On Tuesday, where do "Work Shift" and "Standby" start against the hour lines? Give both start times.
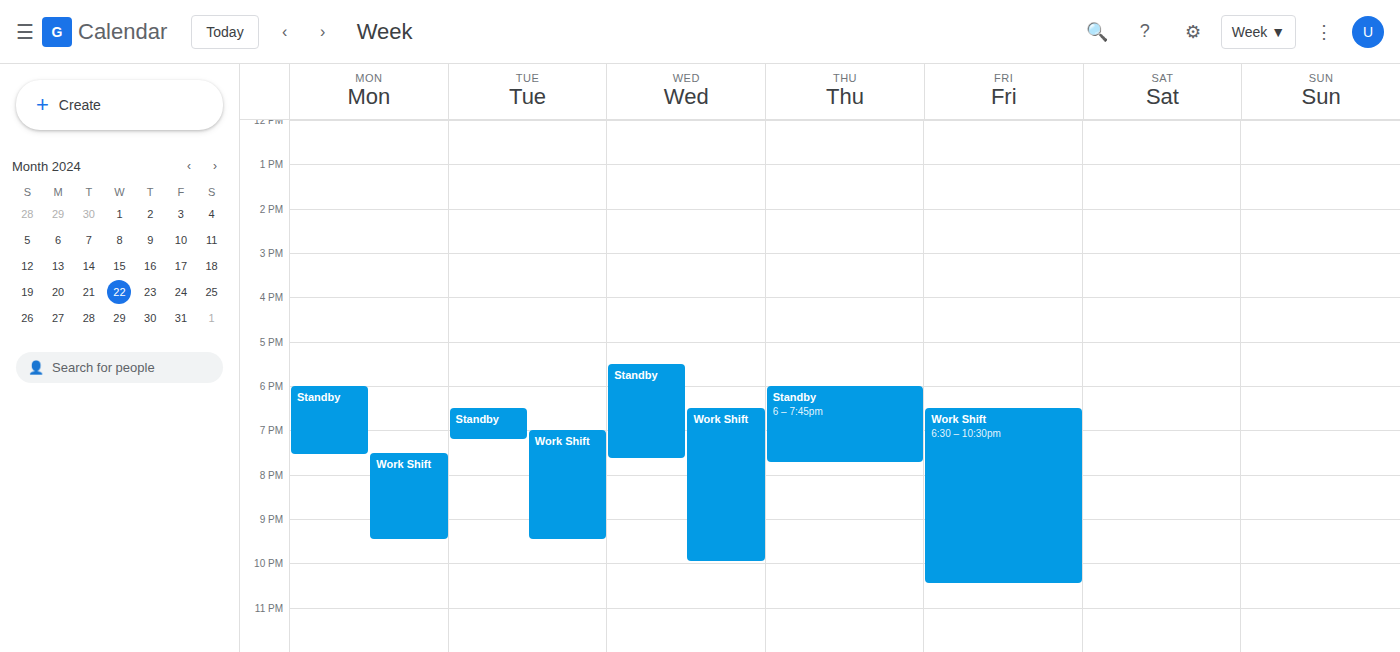
"Work Shift": 7:00 PM, exactly on the 7 PM line. "Standby": 6:30 PM, halfway between the 6 PM and 7 PM lines.